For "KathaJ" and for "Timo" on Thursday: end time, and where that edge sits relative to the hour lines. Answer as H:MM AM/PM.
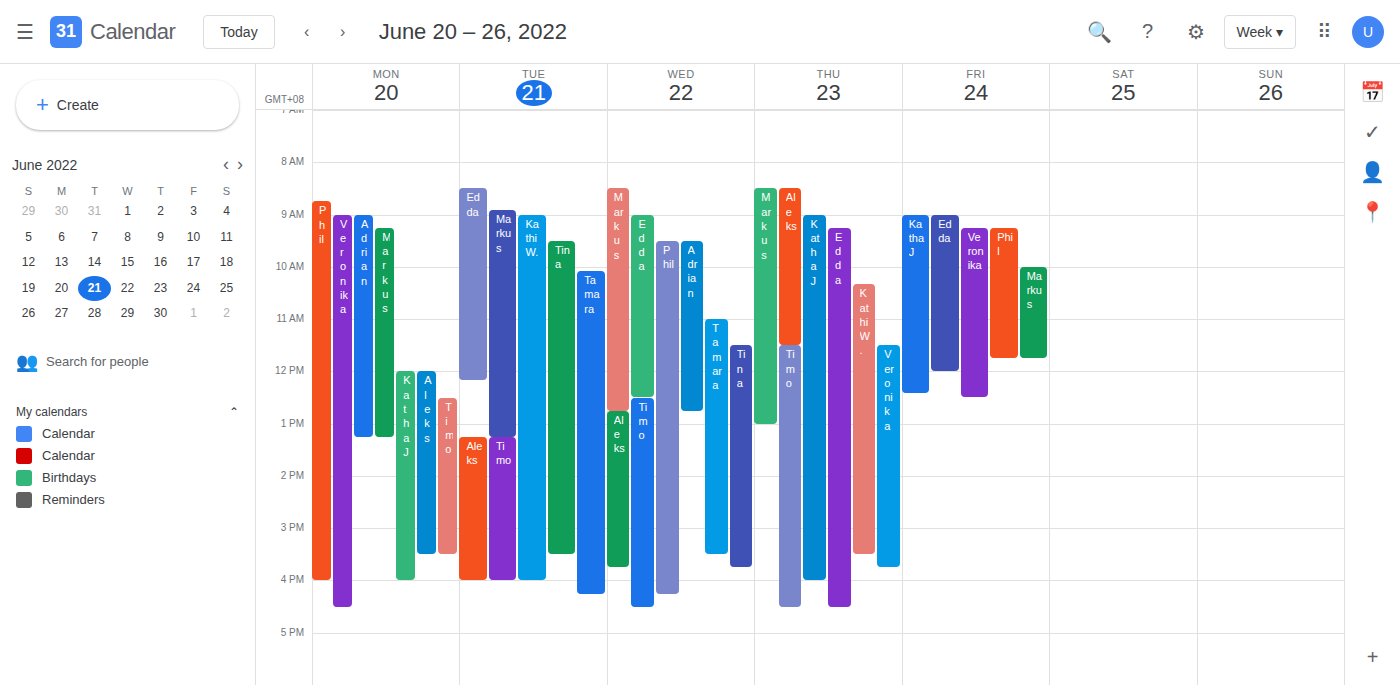
"KathaJ": 4:00 PM, exactly on the 4 PM line. "Timo": 4:30 PM, halfway between the 4 PM and 5 PM lines.